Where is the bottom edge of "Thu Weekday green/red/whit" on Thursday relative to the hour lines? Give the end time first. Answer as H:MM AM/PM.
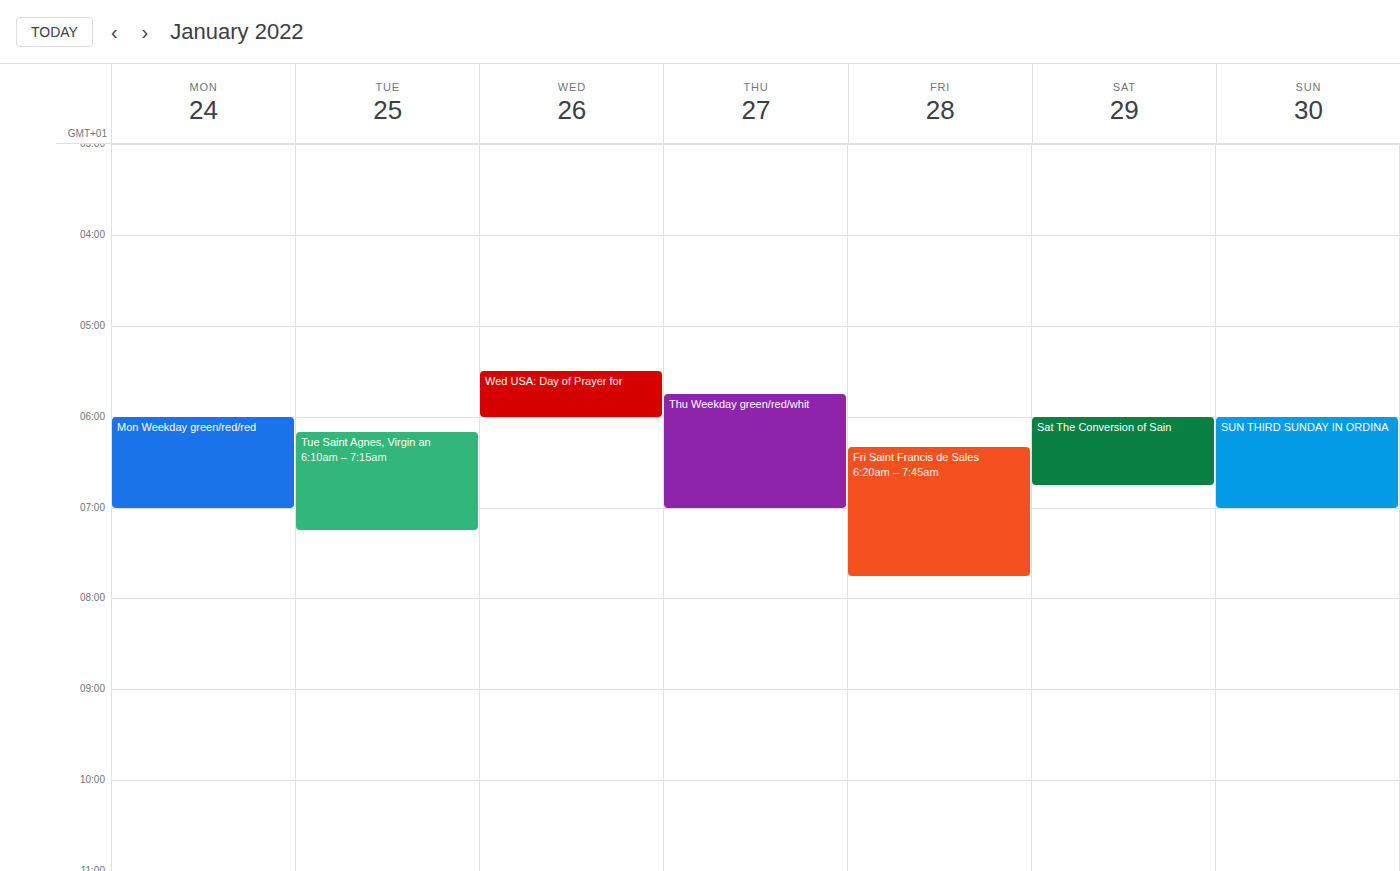
7:00 AM -- exactly on the 7 AM line.